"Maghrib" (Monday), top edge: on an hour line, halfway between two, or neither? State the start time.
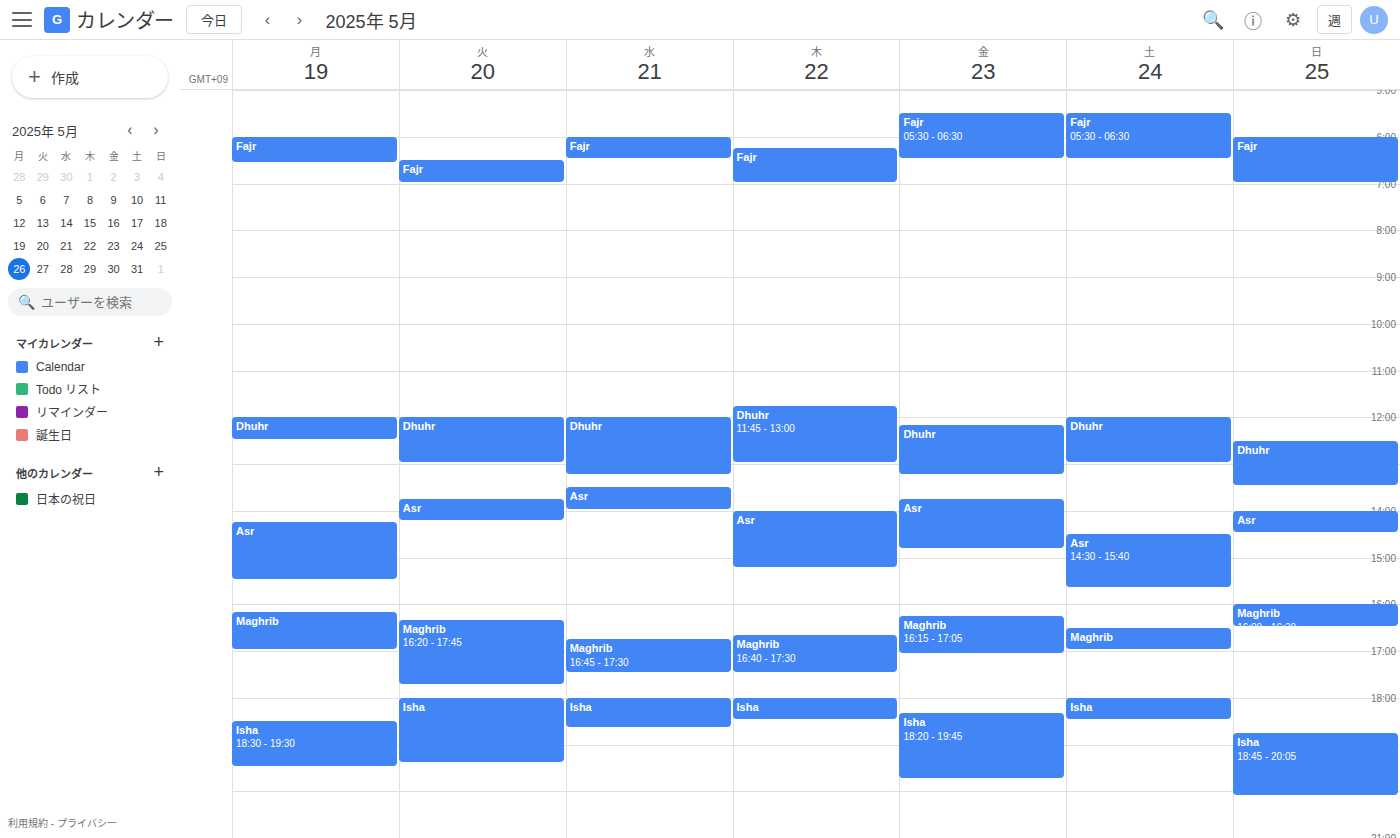
4:10 PM -- neither: 10 minutes below the 4 PM line and 50 minutes above the 5 PM line.